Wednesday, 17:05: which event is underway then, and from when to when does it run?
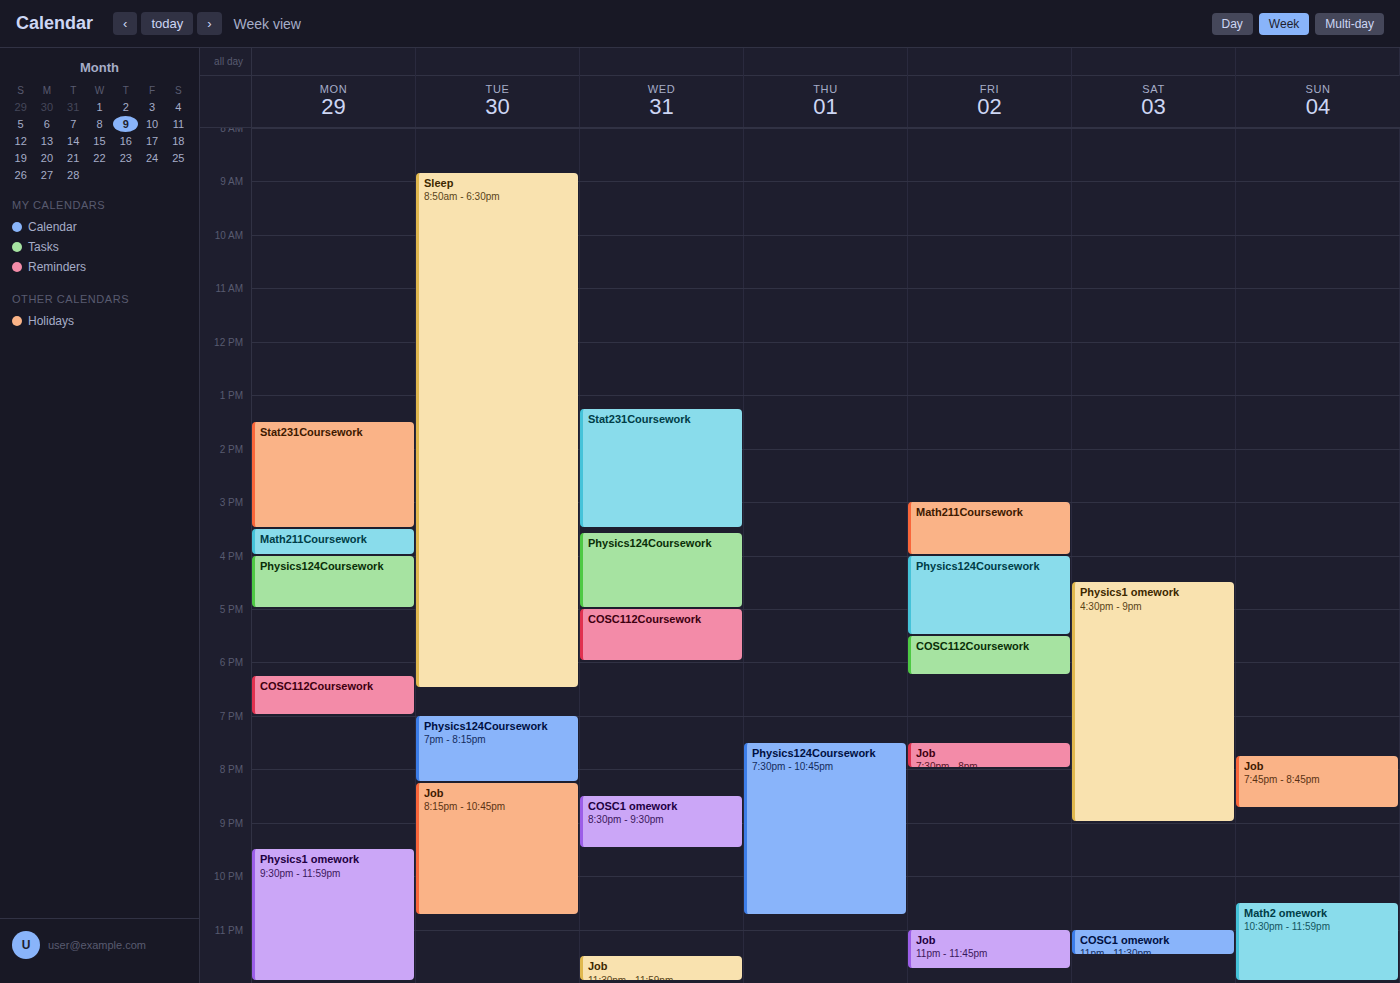
"COSC112Coursework", 17:00 to 18:00